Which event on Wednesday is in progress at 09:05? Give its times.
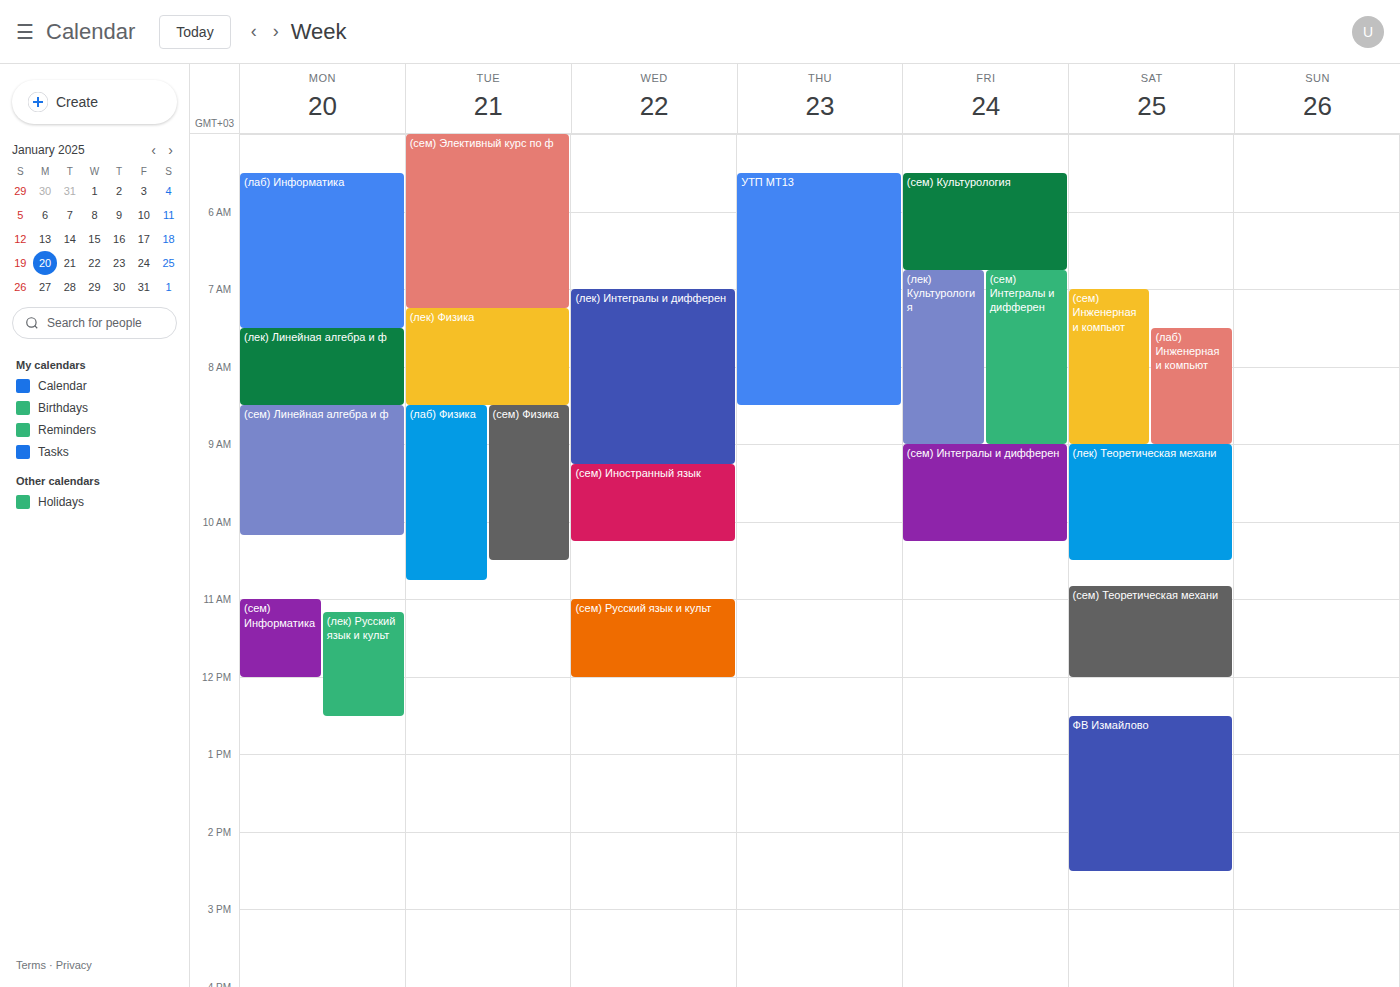
"(лек) Интегралы и дифферен", 07:00 to 09:15